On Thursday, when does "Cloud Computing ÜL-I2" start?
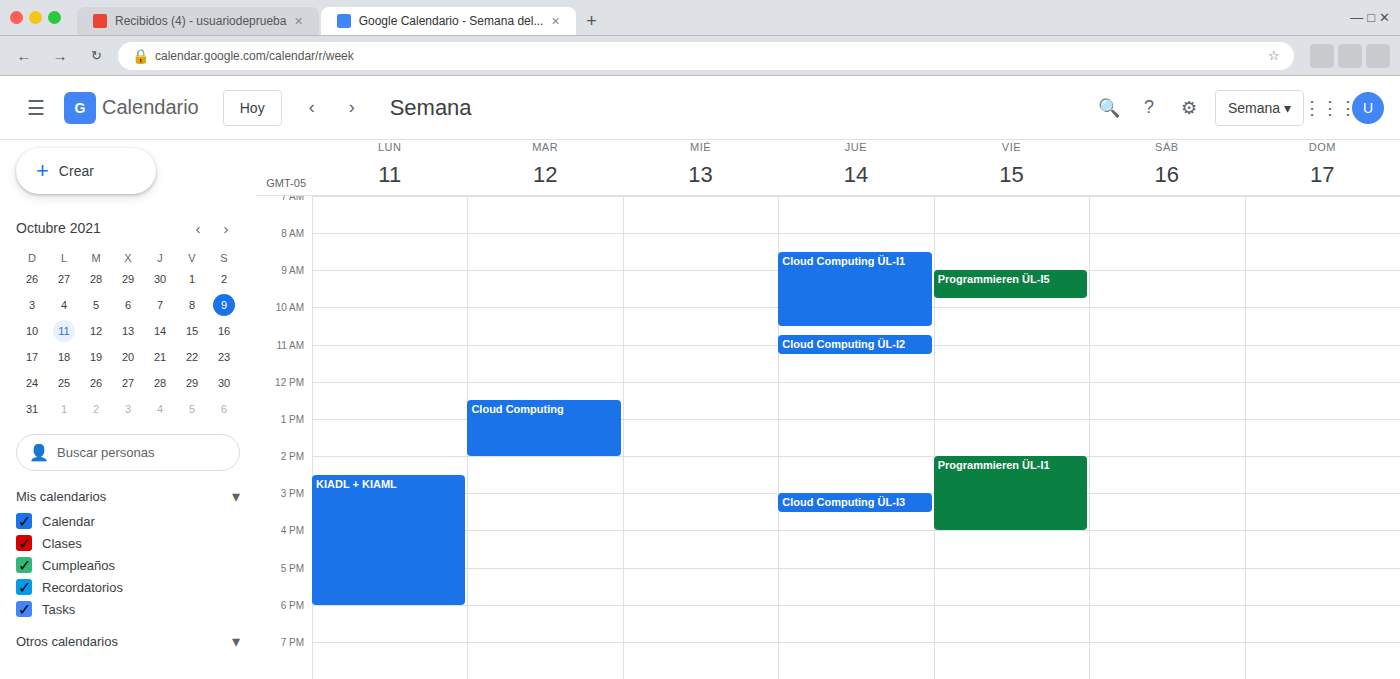
10:45 AM